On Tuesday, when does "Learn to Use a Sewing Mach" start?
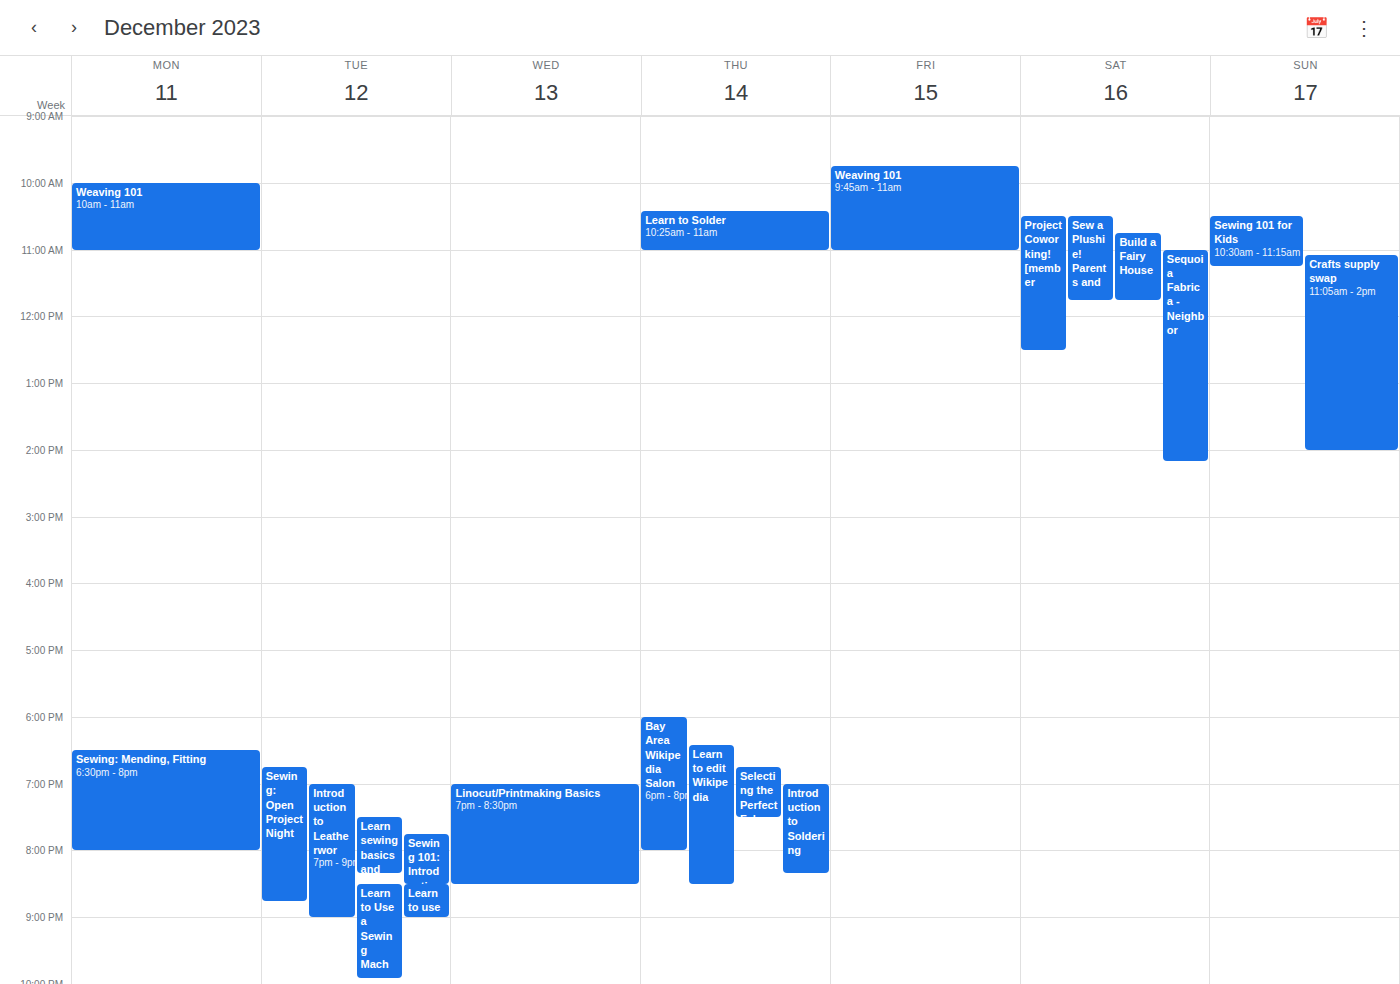
20:30